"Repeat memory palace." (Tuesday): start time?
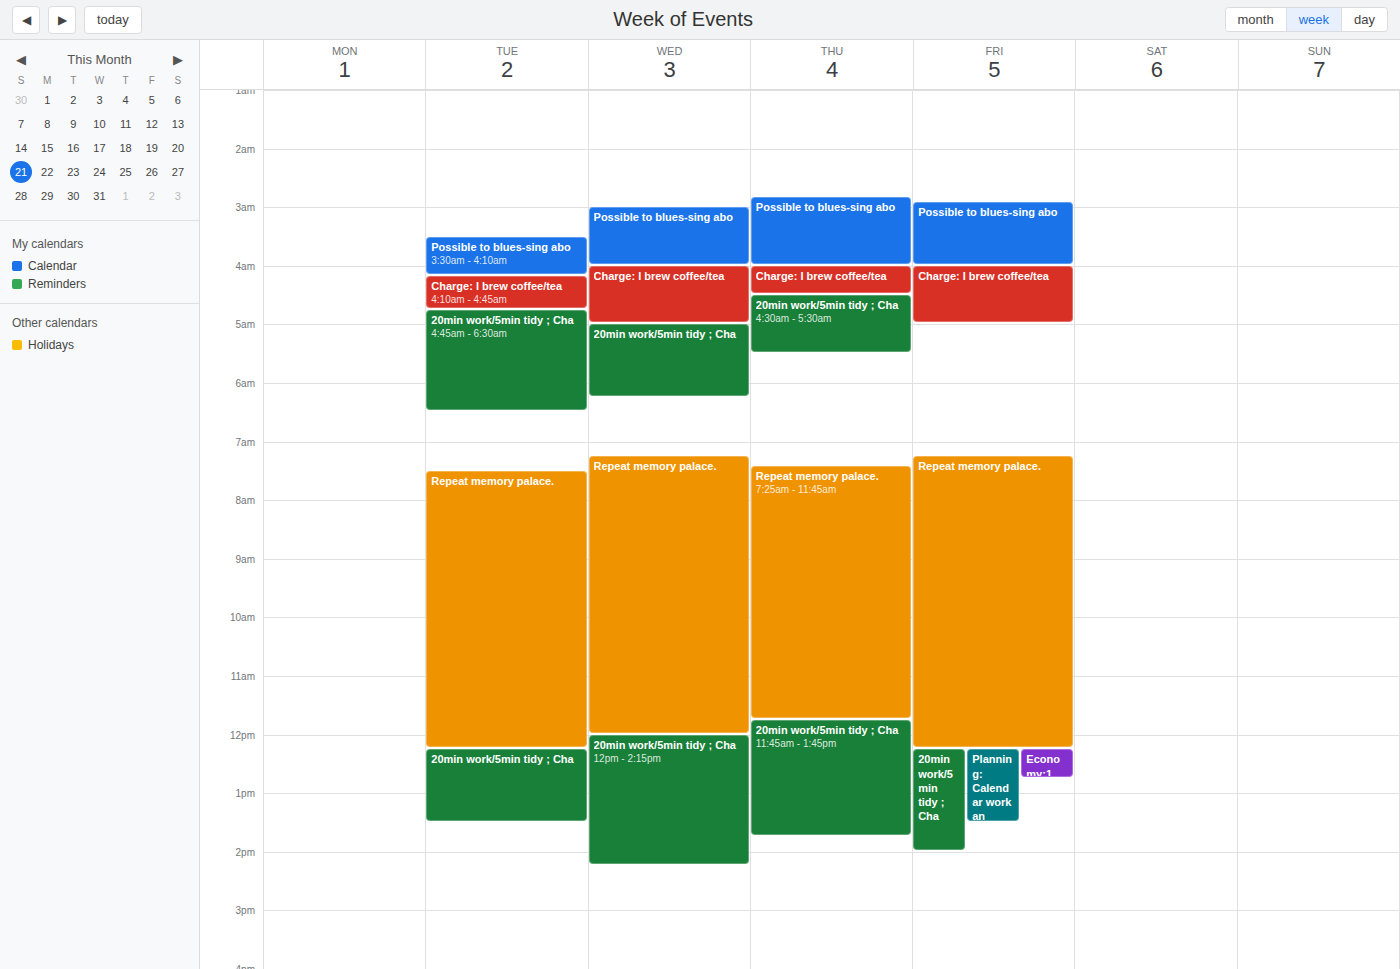
7:30 AM